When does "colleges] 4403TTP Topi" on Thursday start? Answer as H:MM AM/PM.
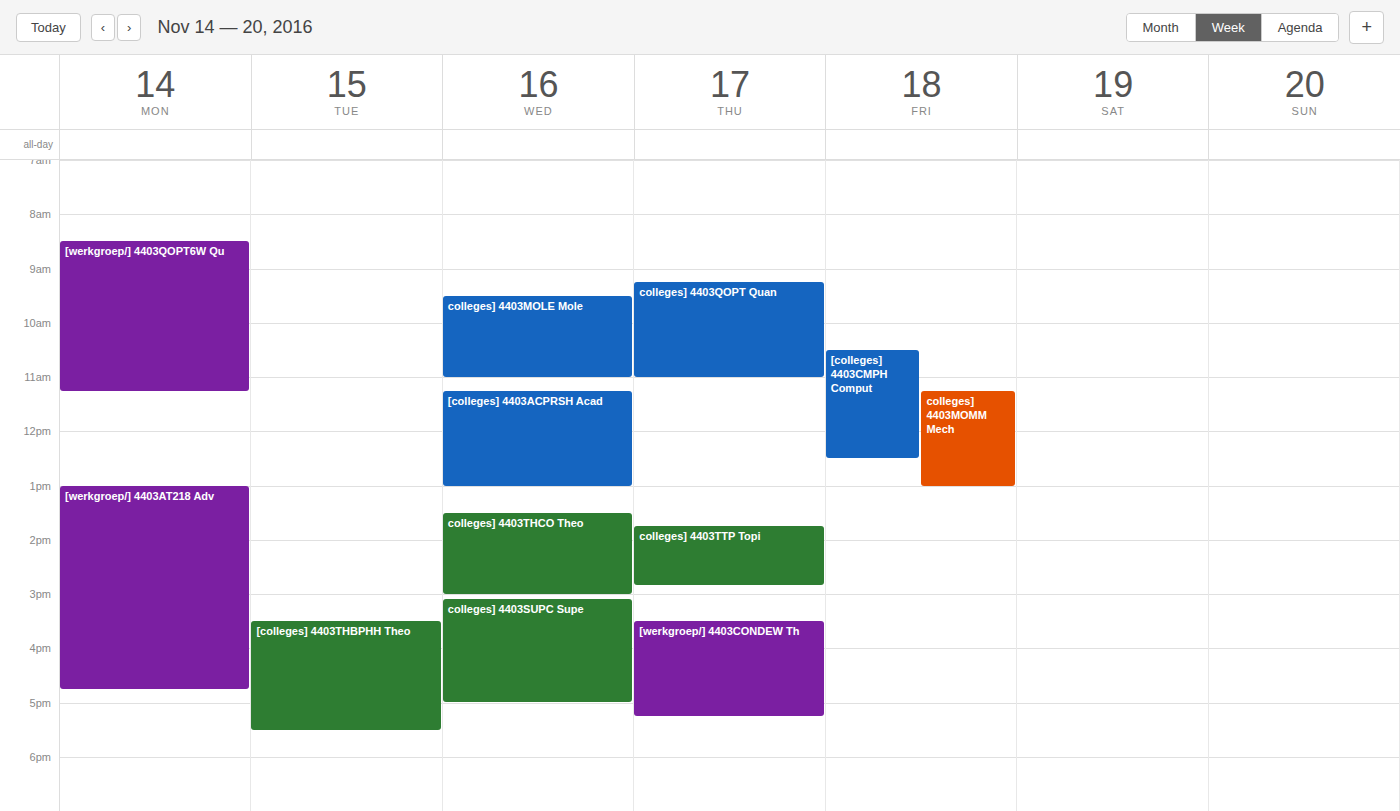
1:45 PM